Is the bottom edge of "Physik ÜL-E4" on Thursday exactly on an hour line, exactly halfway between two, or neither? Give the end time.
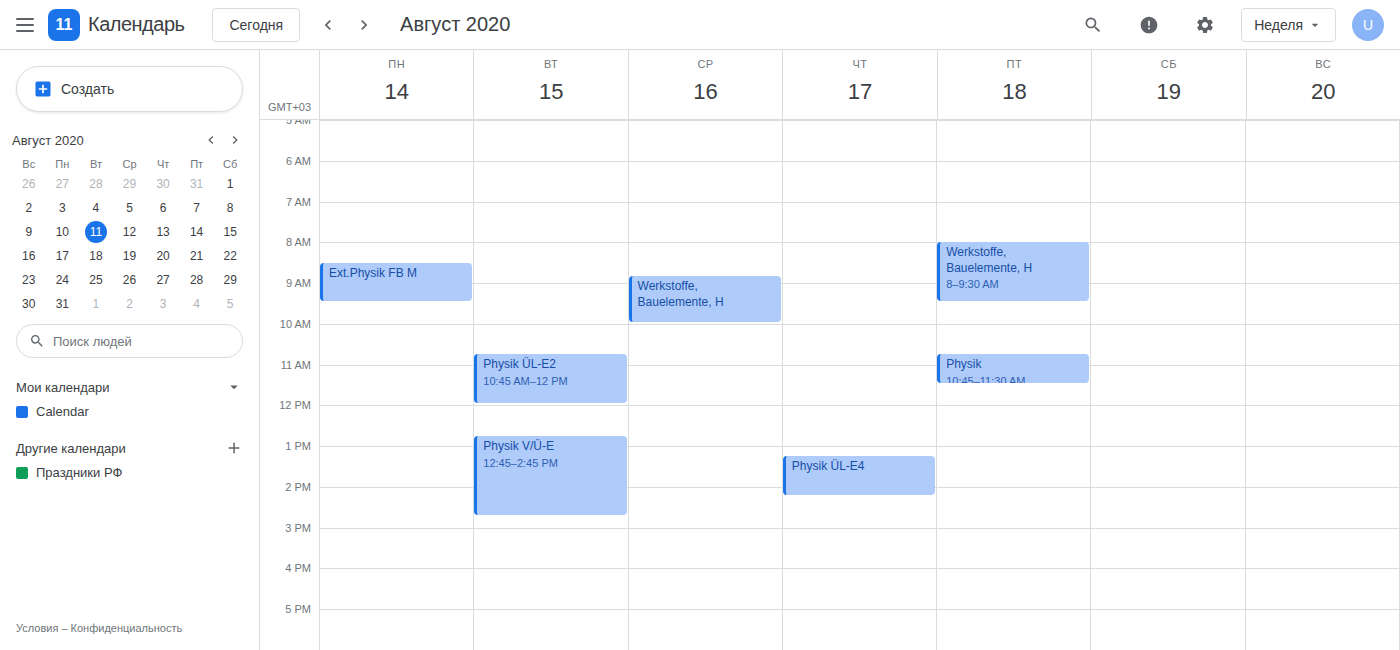
2:15 PM -- neither: a quarter of the way from the 2 PM line to the 3 PM line.